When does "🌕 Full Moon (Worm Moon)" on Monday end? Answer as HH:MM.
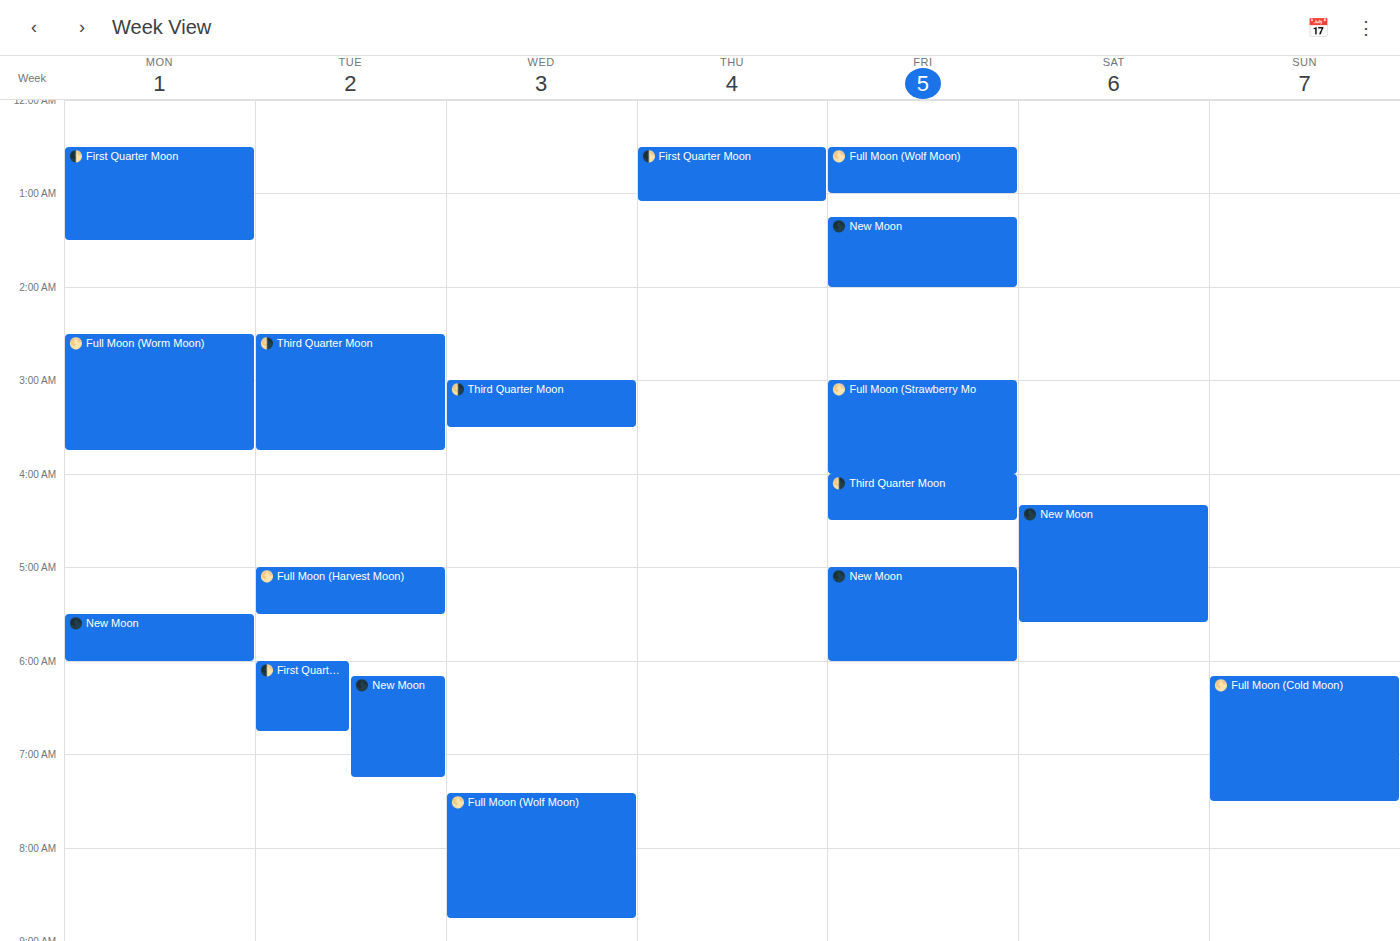
03:45